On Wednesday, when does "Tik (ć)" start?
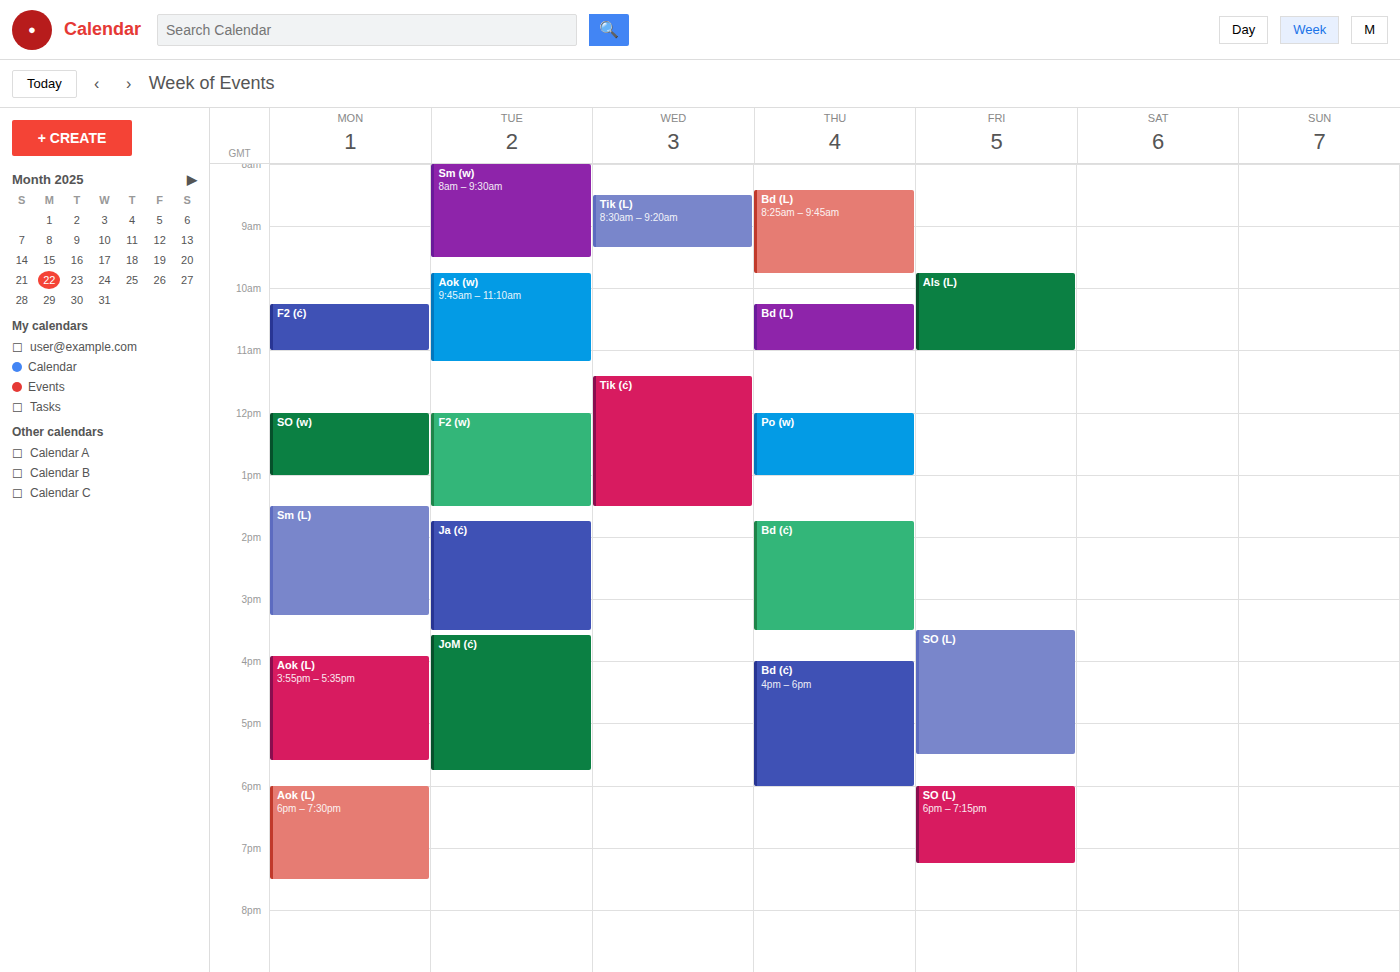
11:25 AM